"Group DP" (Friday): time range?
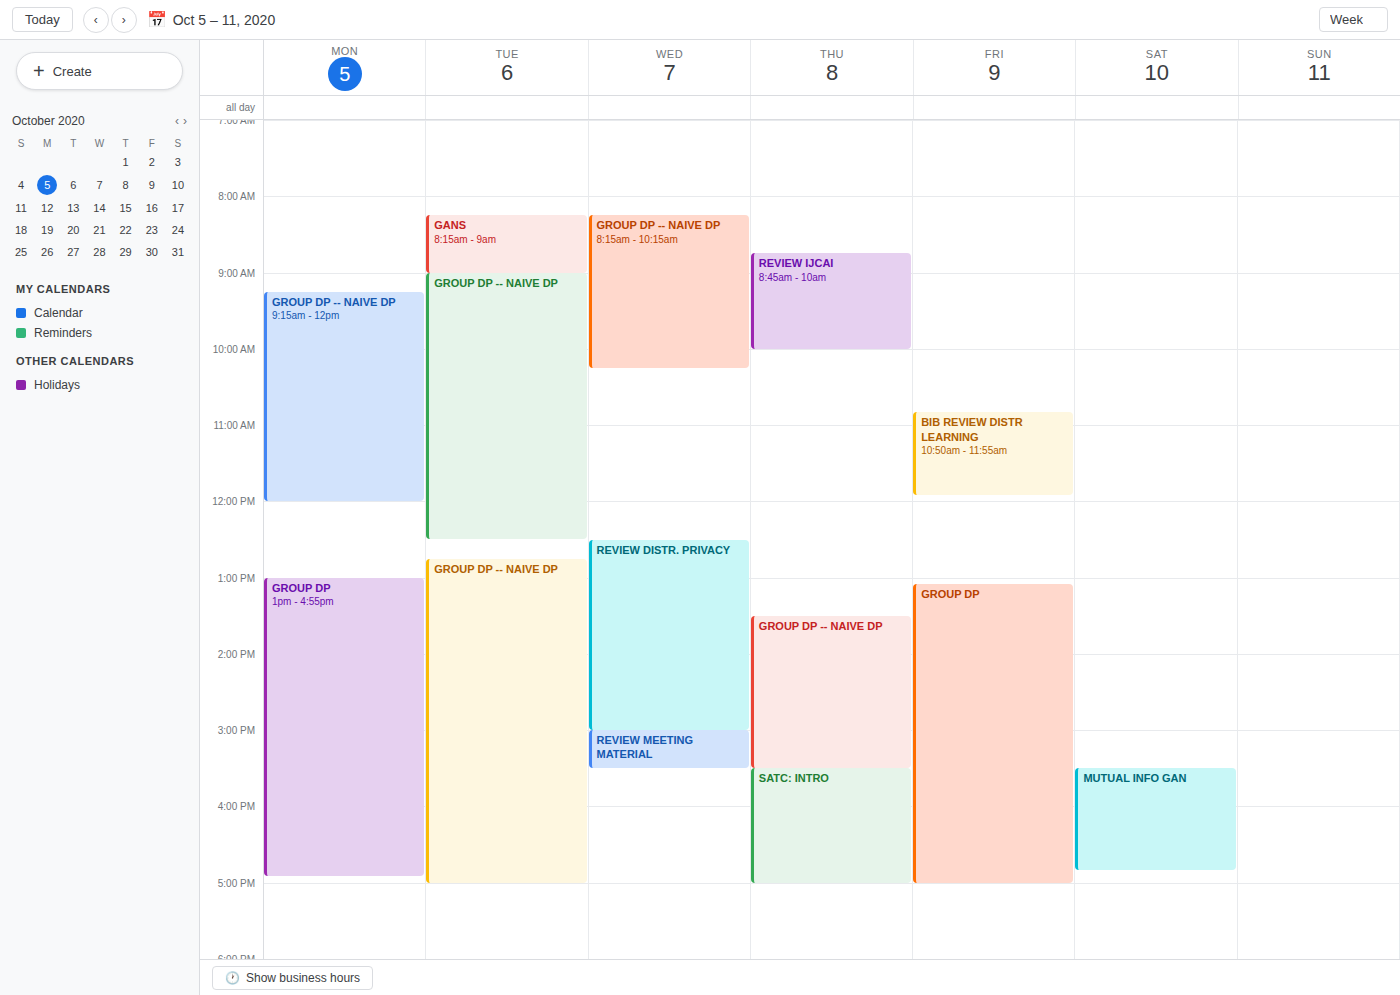
1:05 PM to 5:00 PM